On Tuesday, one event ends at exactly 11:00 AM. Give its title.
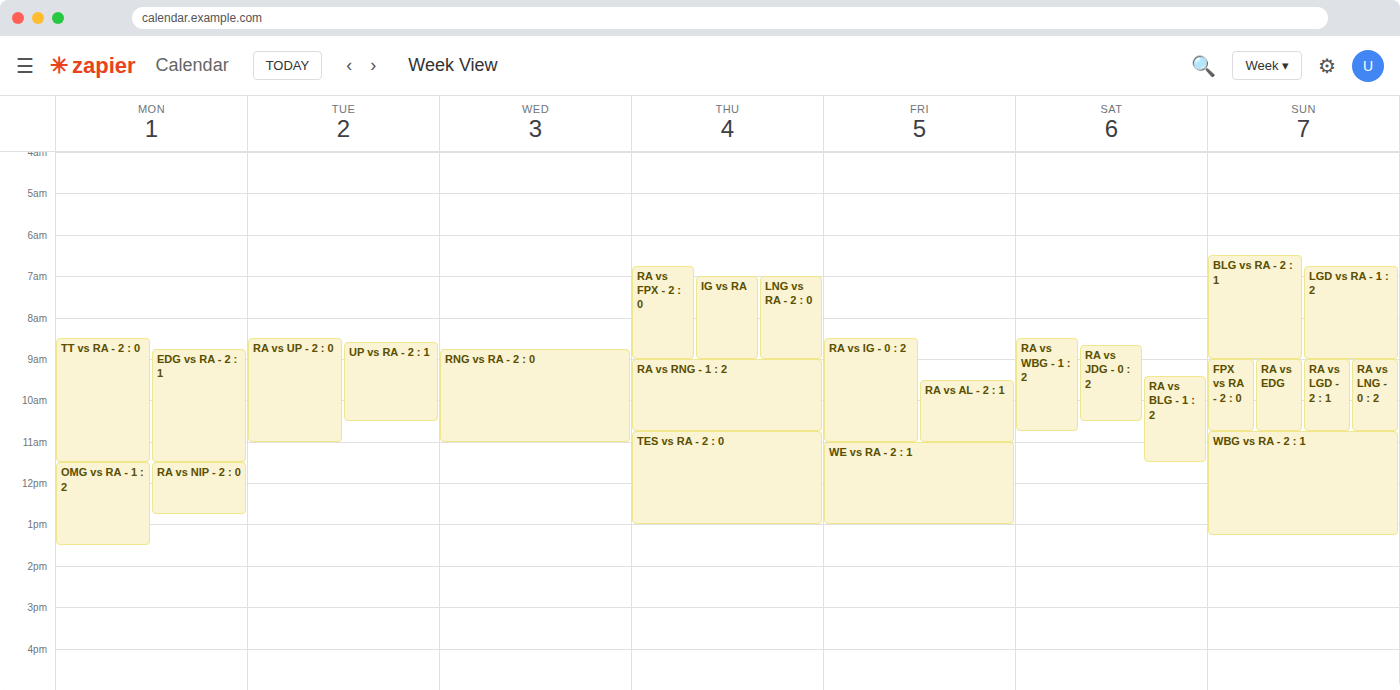
"RA vs UP - 2 : 0"